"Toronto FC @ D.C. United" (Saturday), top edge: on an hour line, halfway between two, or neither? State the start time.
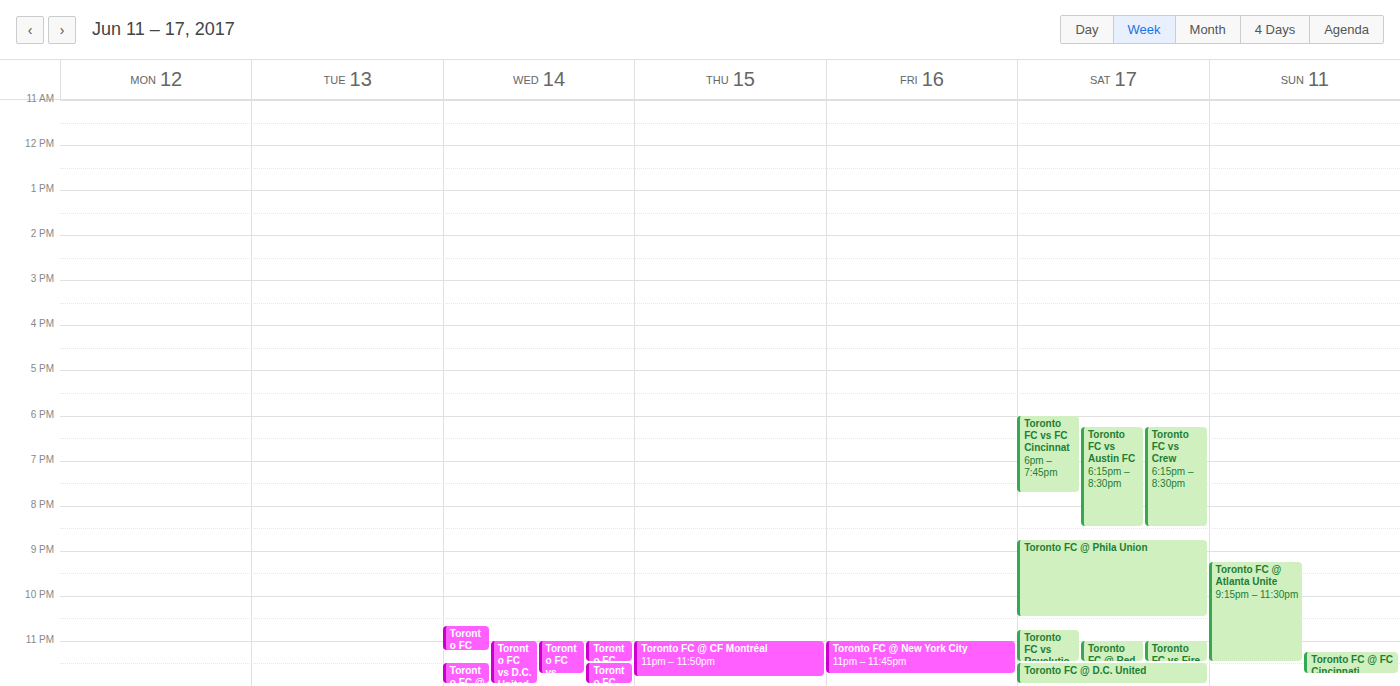
11:30 PM -- halfway between the 11 PM and 12 AM lines.